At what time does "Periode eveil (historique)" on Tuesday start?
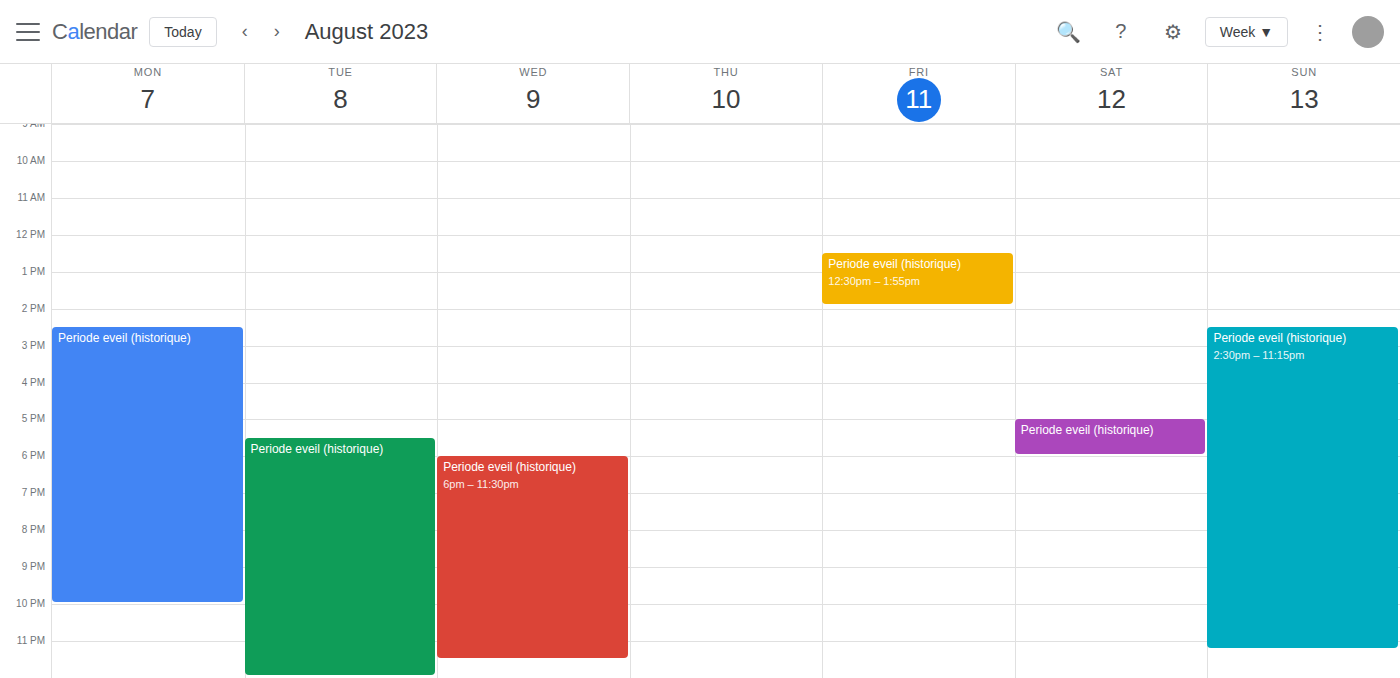
5:30 PM